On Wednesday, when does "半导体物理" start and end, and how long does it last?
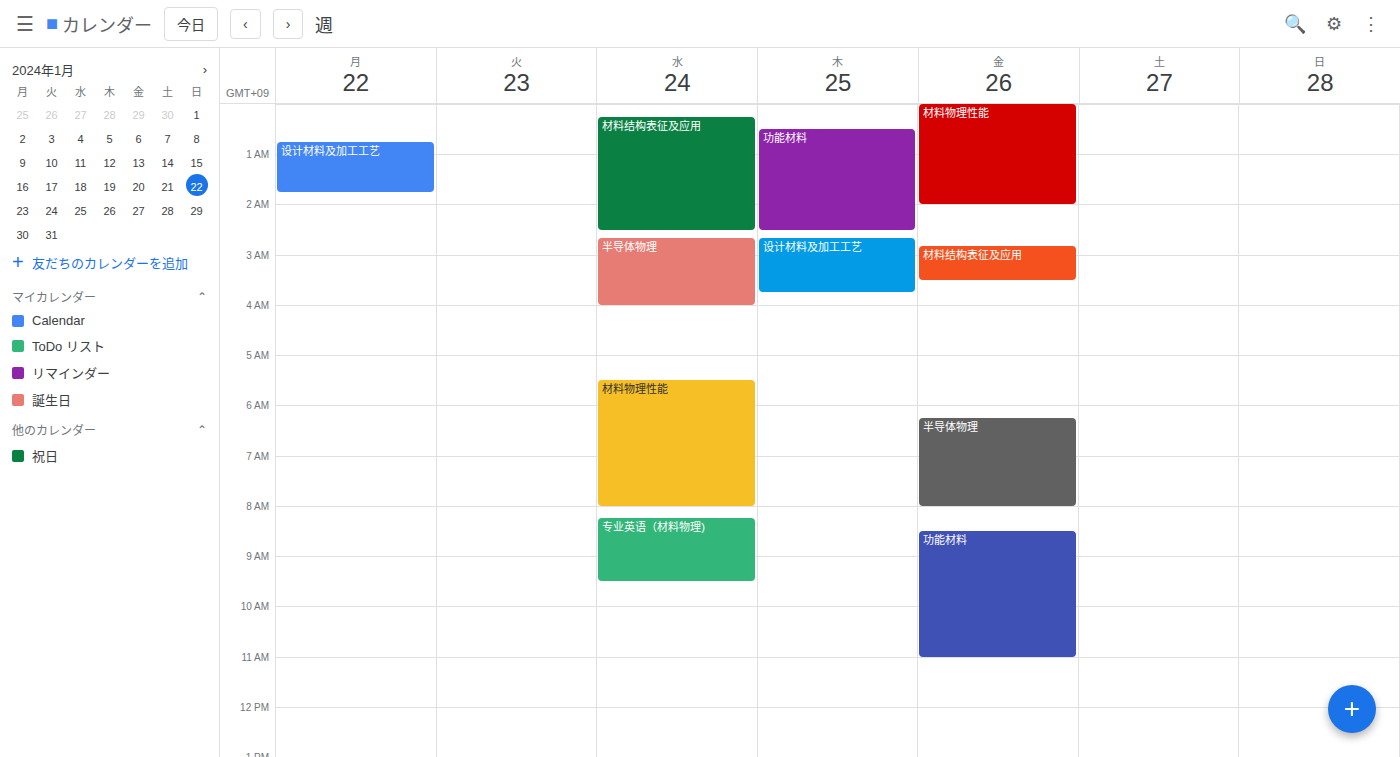
2:40 AM to 4:00 AM, 1 hour 20 minutes